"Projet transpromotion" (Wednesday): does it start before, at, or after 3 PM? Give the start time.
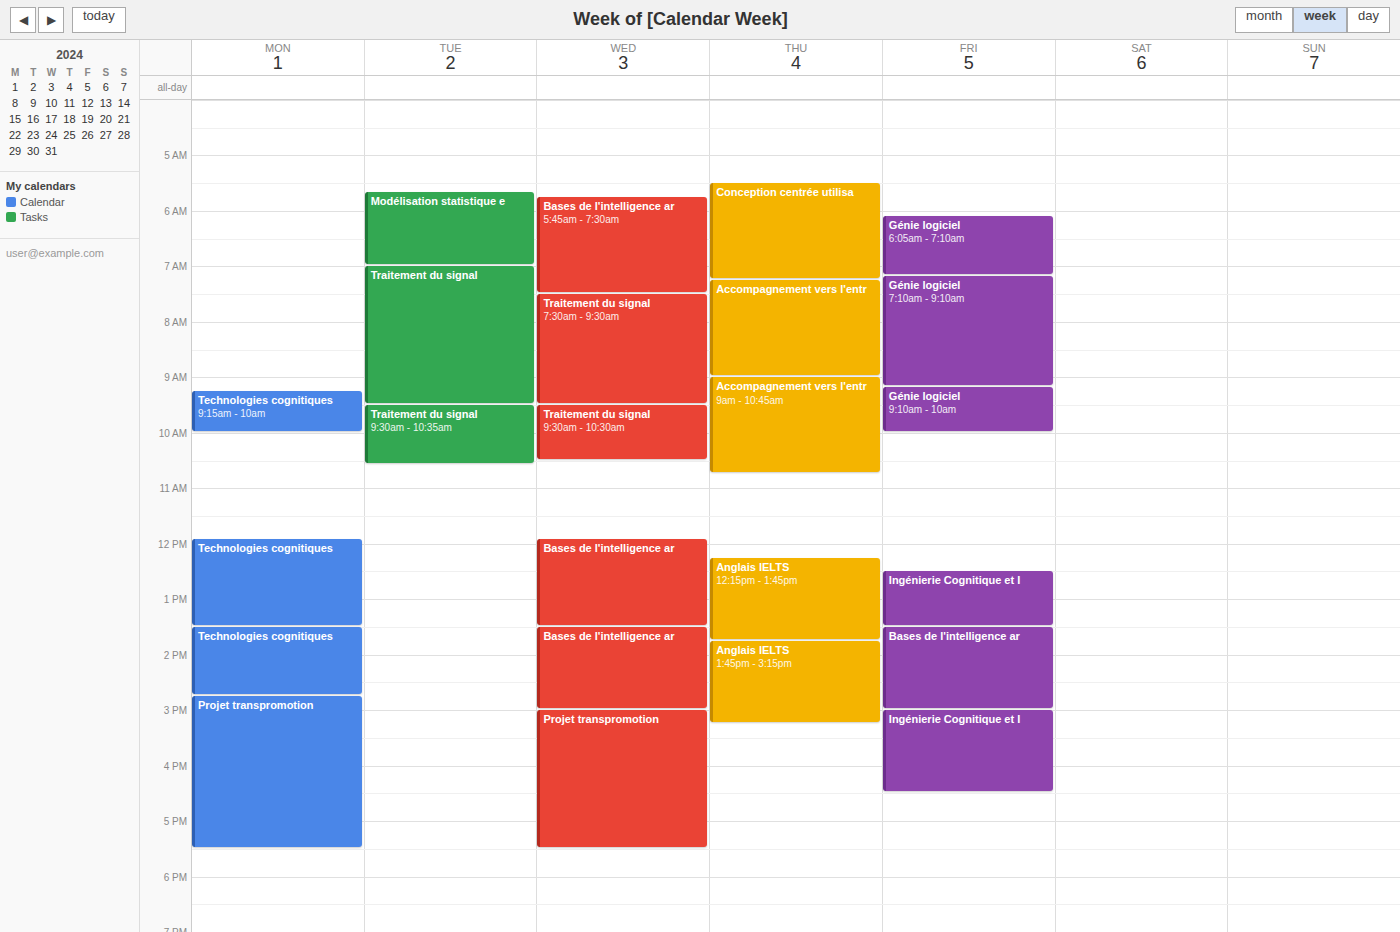
3:00 PM -- exactly at 3 PM, on the 3 PM line.